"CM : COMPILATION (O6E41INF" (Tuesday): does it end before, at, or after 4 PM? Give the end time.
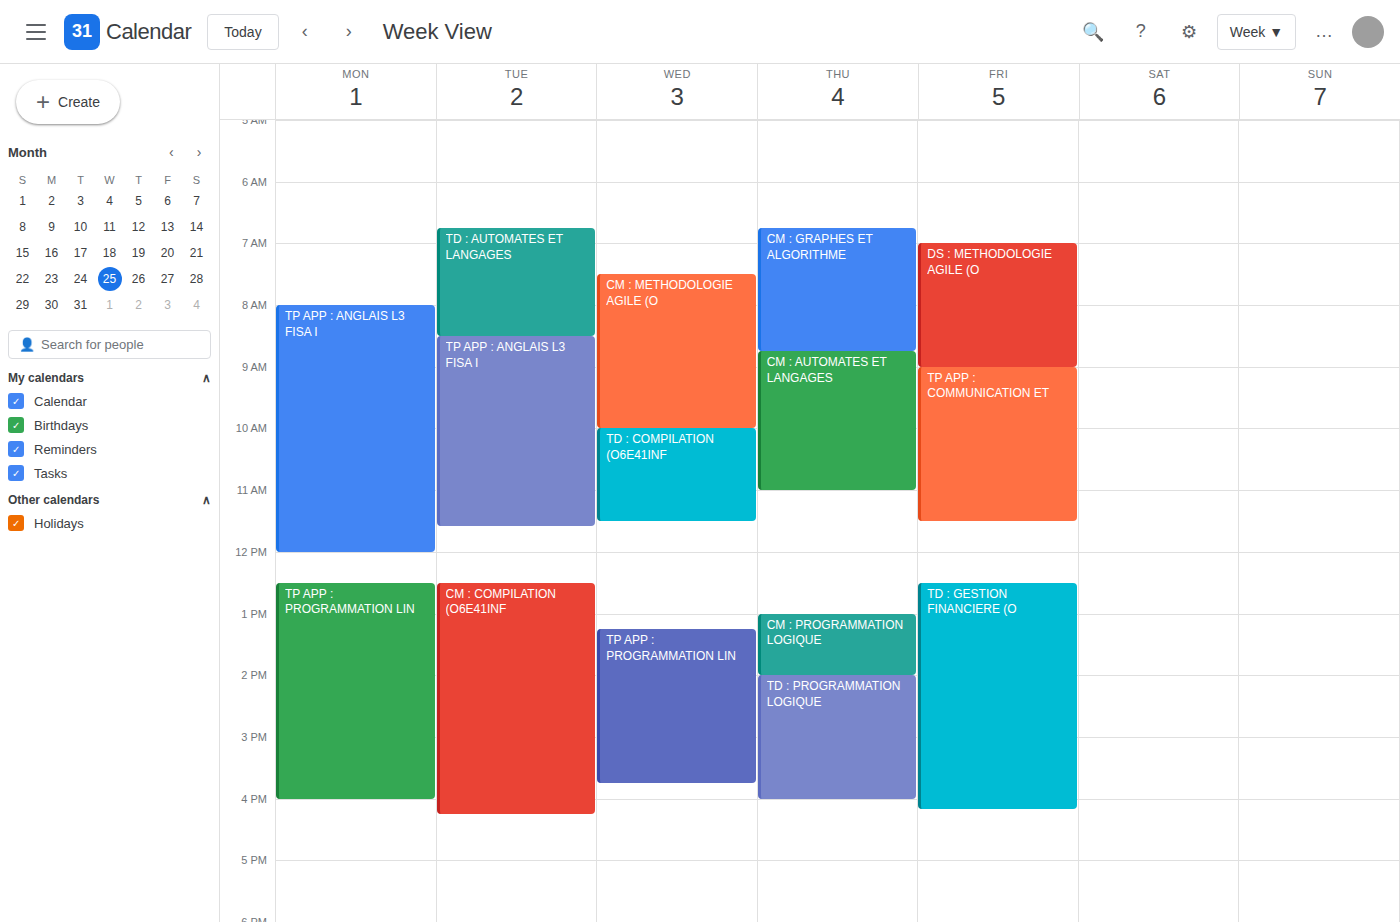
4:15 PM -- after 4 PM, 15 minutes below the 4 PM line.